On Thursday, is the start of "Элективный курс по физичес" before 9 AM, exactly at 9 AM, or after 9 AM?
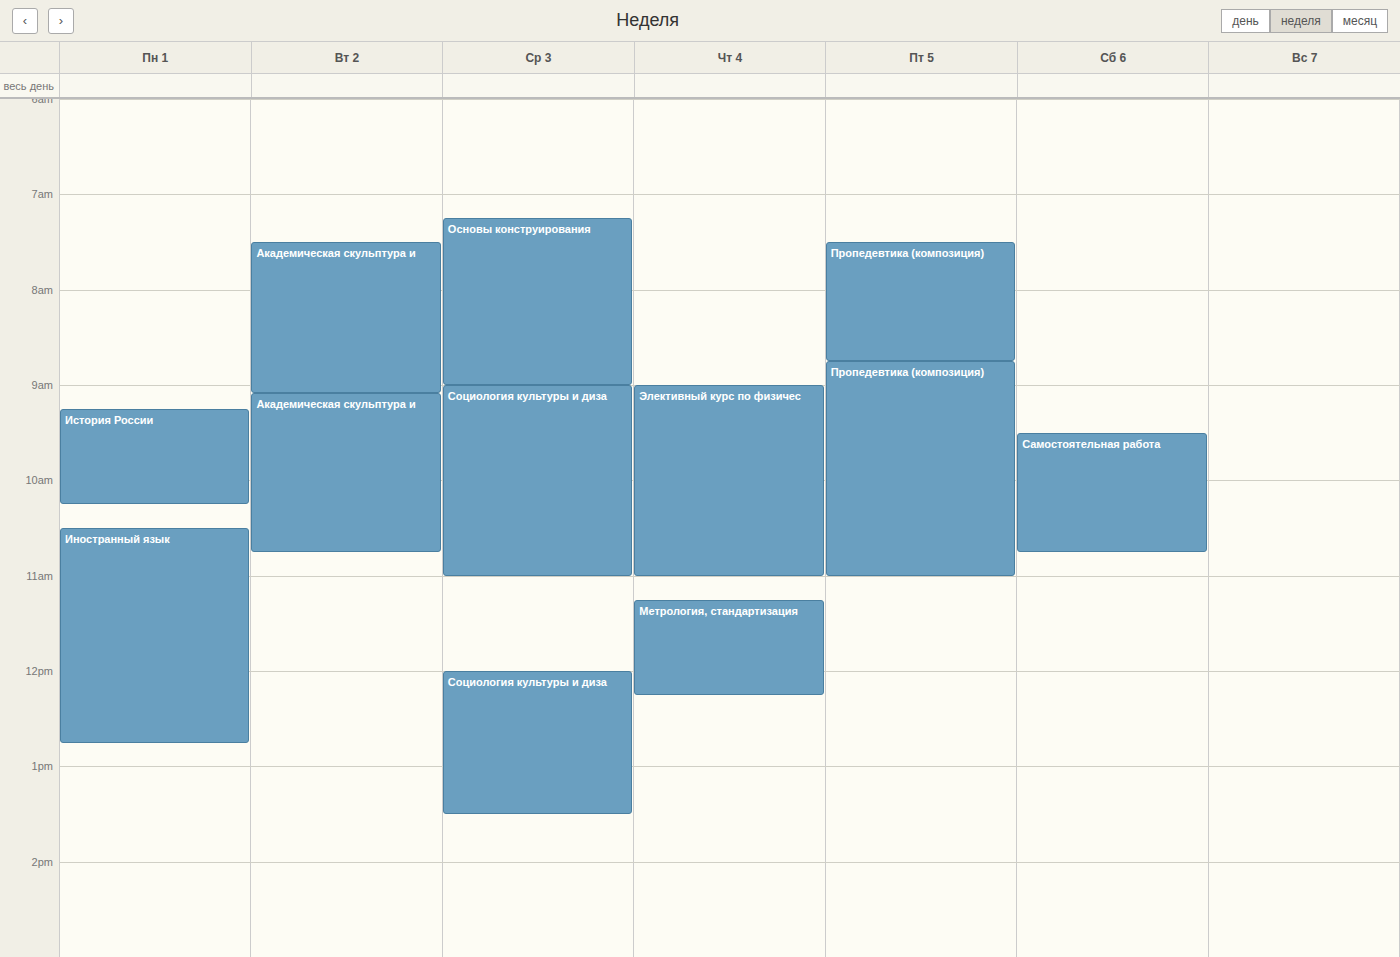
9:00 AM -- exactly at 9 AM, on the 9 AM line.